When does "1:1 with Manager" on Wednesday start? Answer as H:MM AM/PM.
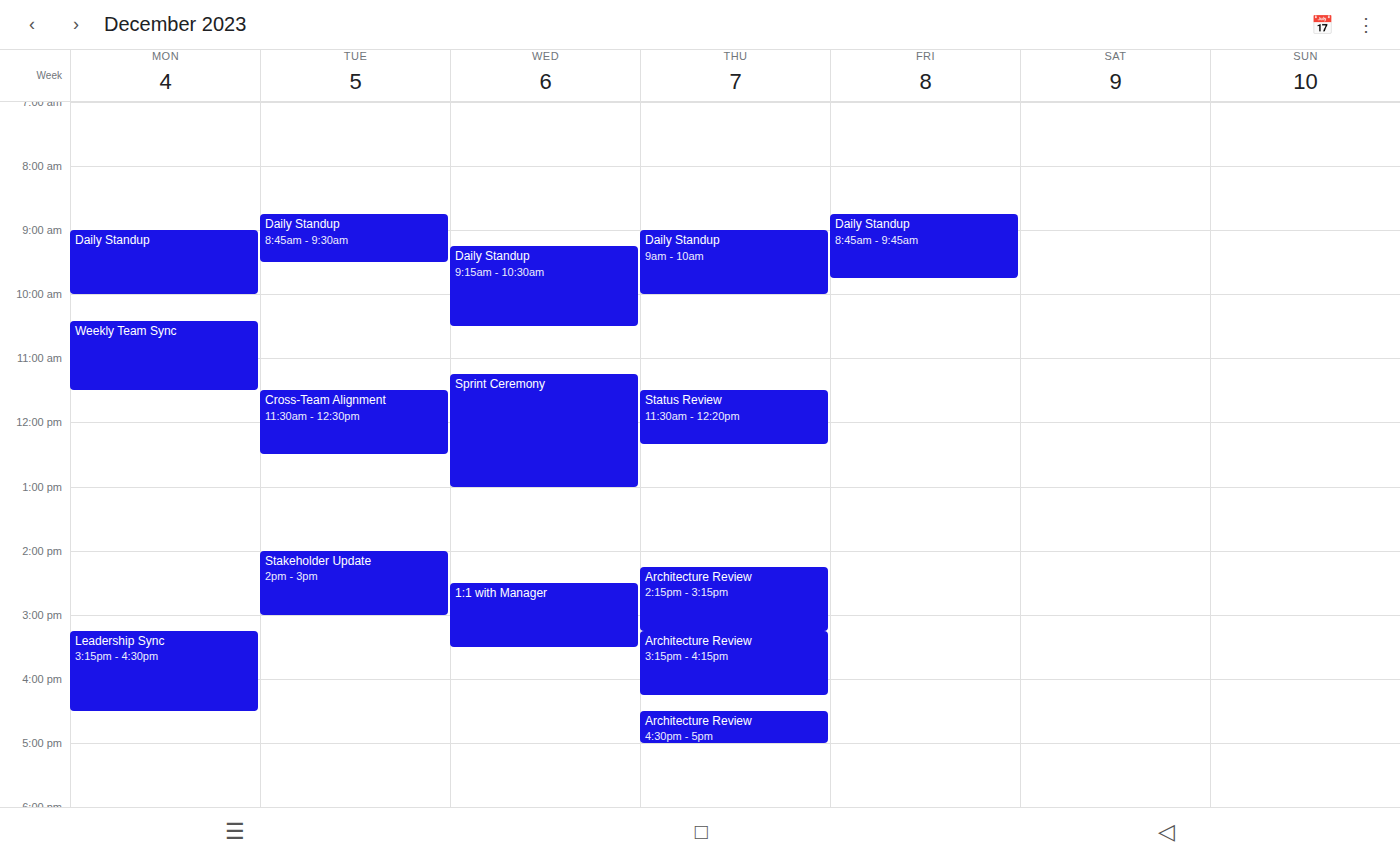
2:30 PM